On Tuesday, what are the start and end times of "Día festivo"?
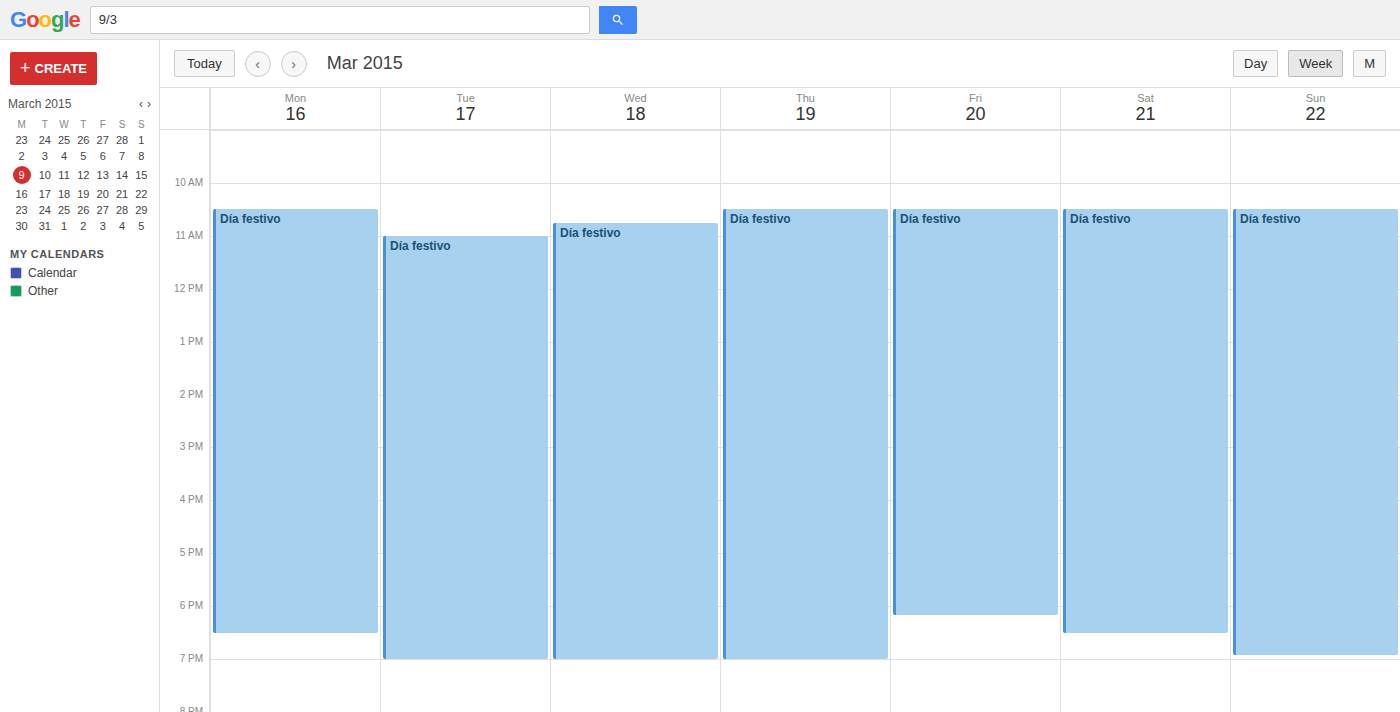
11:00 AM to 7:00 PM